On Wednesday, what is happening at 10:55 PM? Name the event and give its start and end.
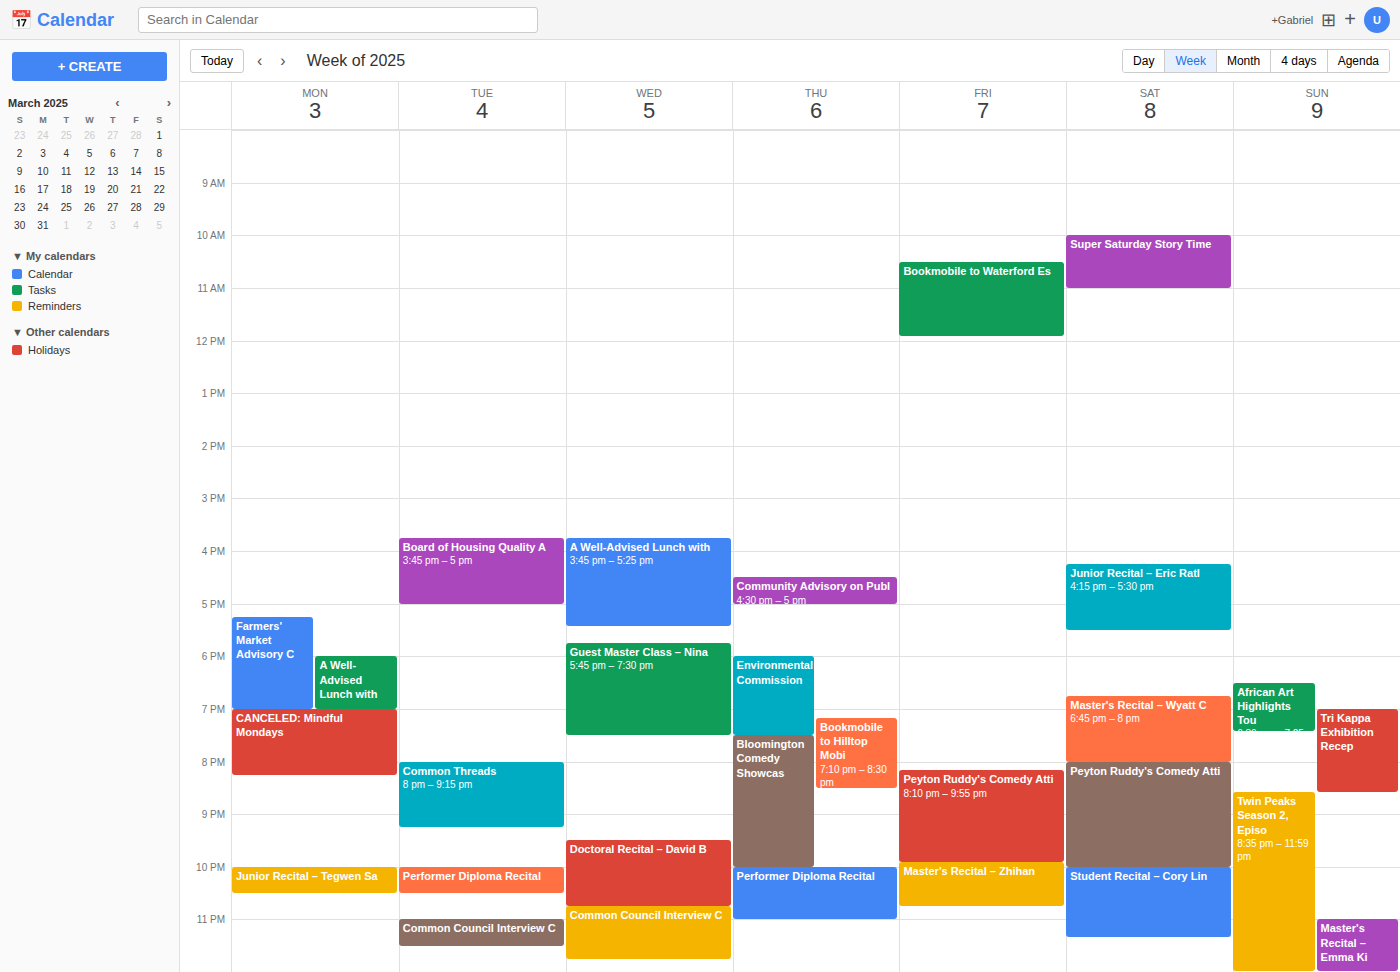
"Common Council Interview C", 10:45 PM to 11:45 PM